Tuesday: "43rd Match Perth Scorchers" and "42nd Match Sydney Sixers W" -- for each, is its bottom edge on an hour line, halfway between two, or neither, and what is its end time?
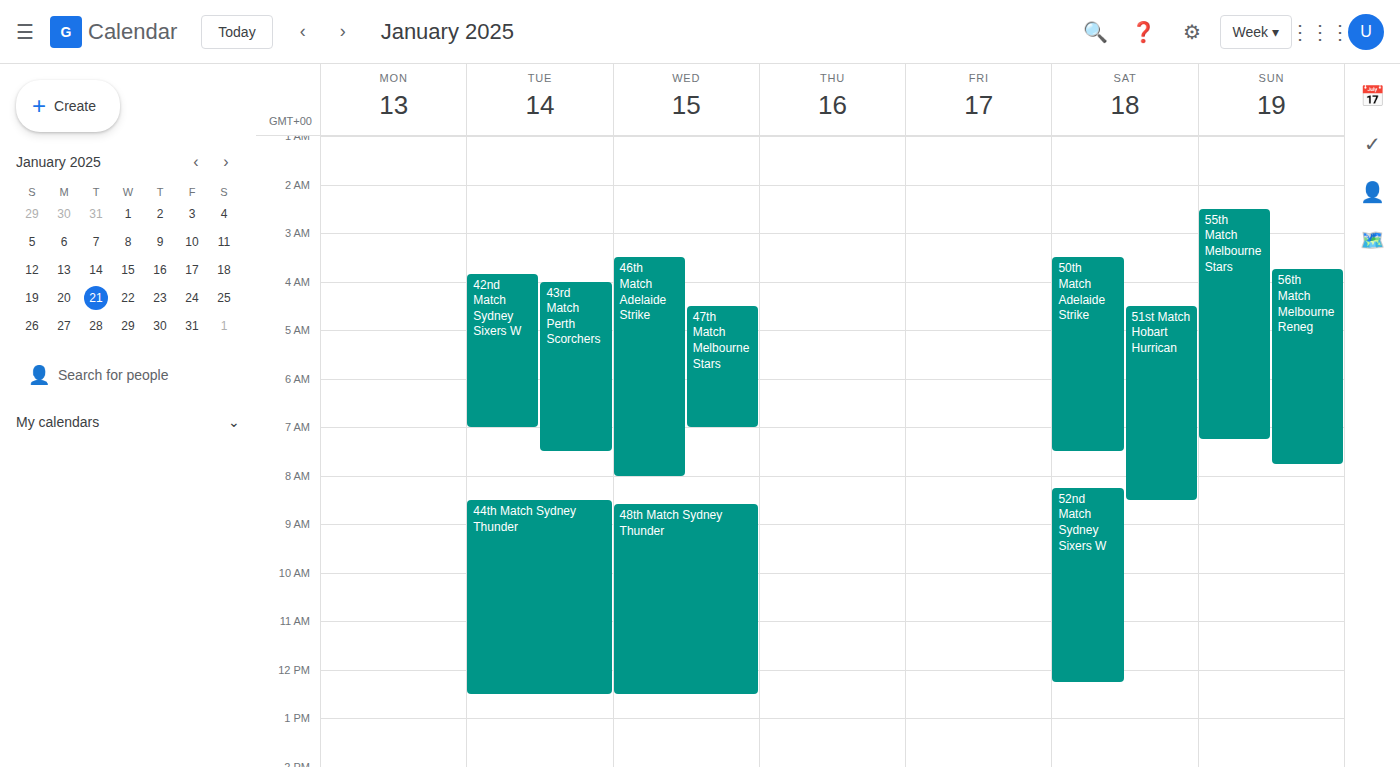
"43rd Match Perth Scorchers": 7:30 AM, halfway between the 7 AM and 8 AM lines. "42nd Match Sydney Sixers W": 7:00 AM, exactly on the 7 AM line.